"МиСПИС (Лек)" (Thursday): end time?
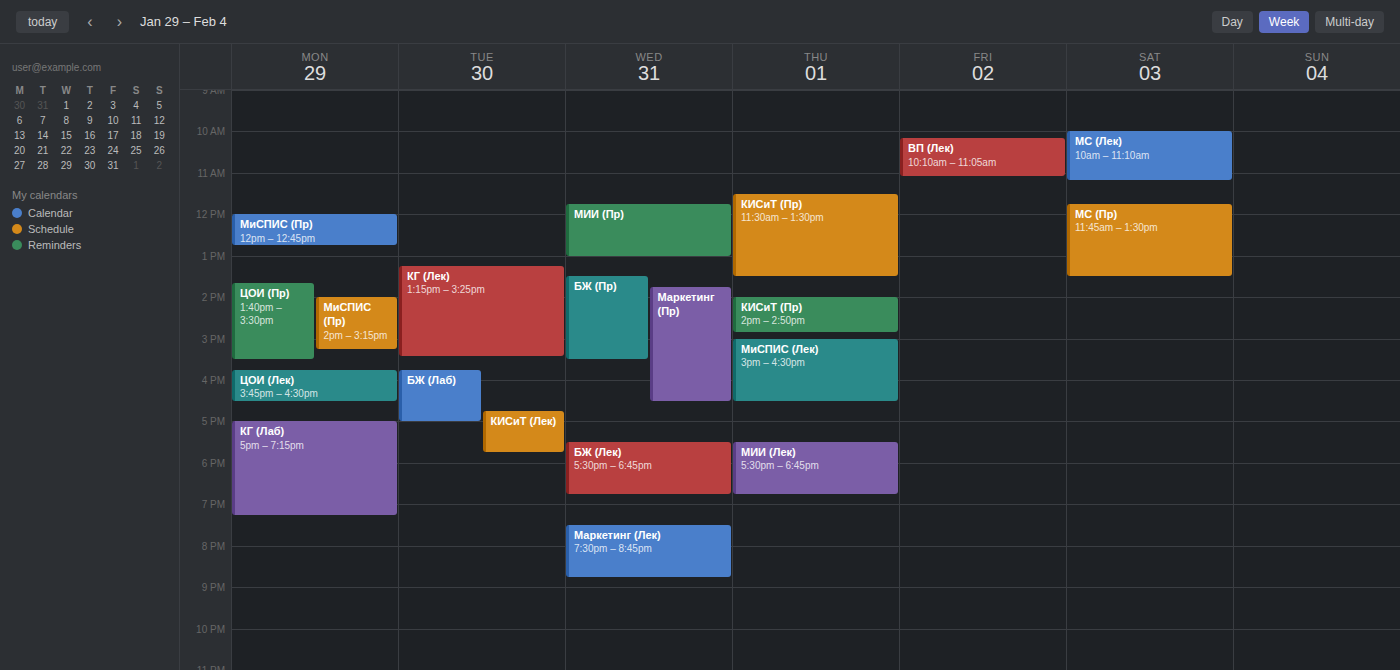
4:30 PM